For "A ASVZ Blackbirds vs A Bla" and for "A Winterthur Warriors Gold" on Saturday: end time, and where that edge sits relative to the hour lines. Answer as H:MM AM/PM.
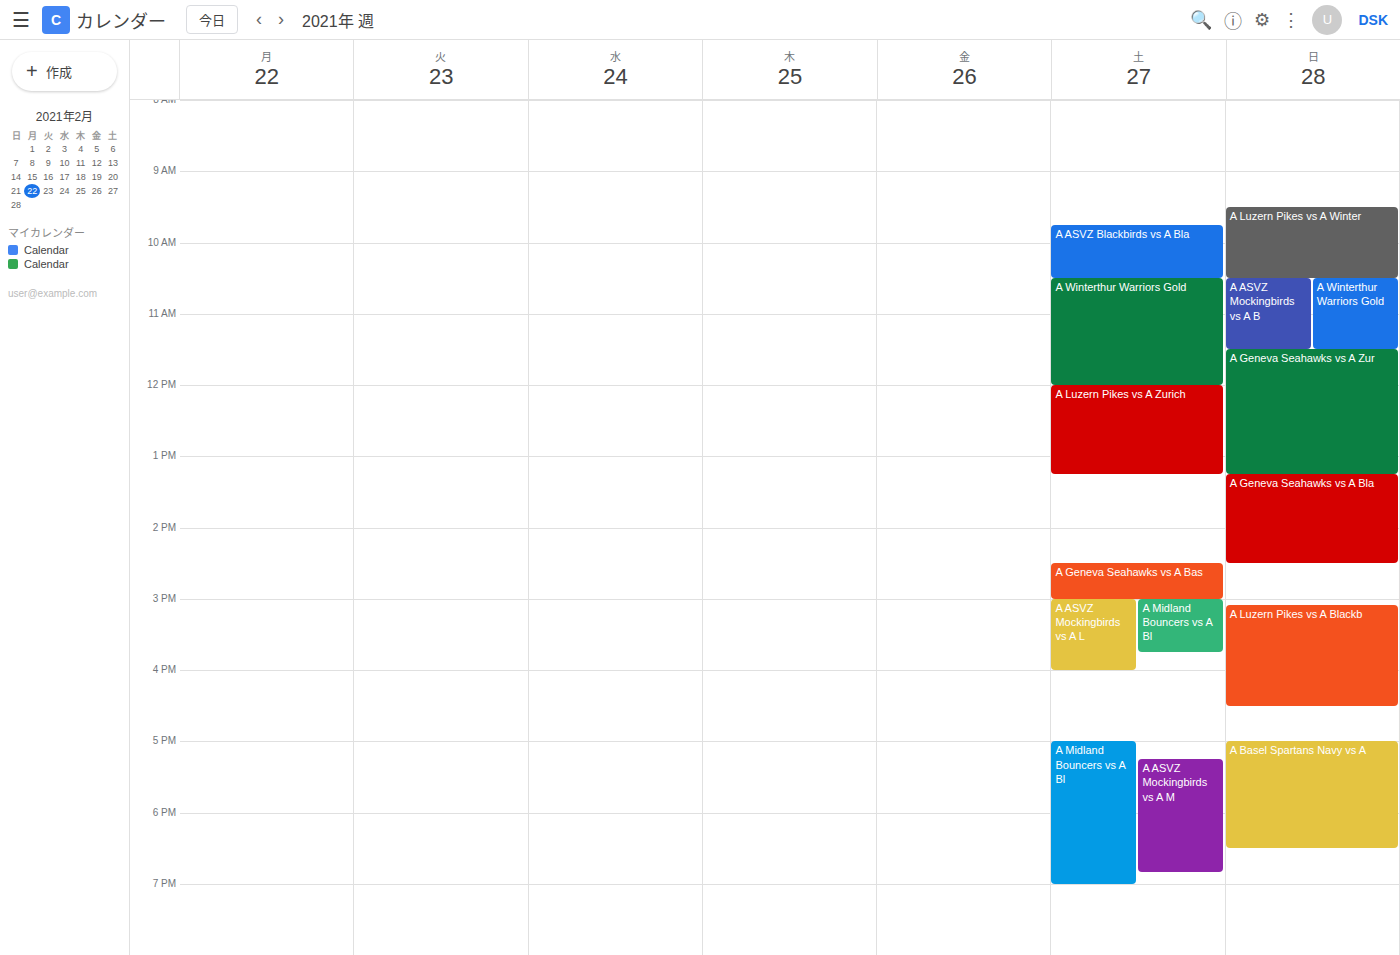
"A ASVZ Blackbirds vs A Bla": 10:30 AM, halfway between the 10 AM and 11 AM lines. "A Winterthur Warriors Gold": 12:00 PM, exactly on the 12 PM line.